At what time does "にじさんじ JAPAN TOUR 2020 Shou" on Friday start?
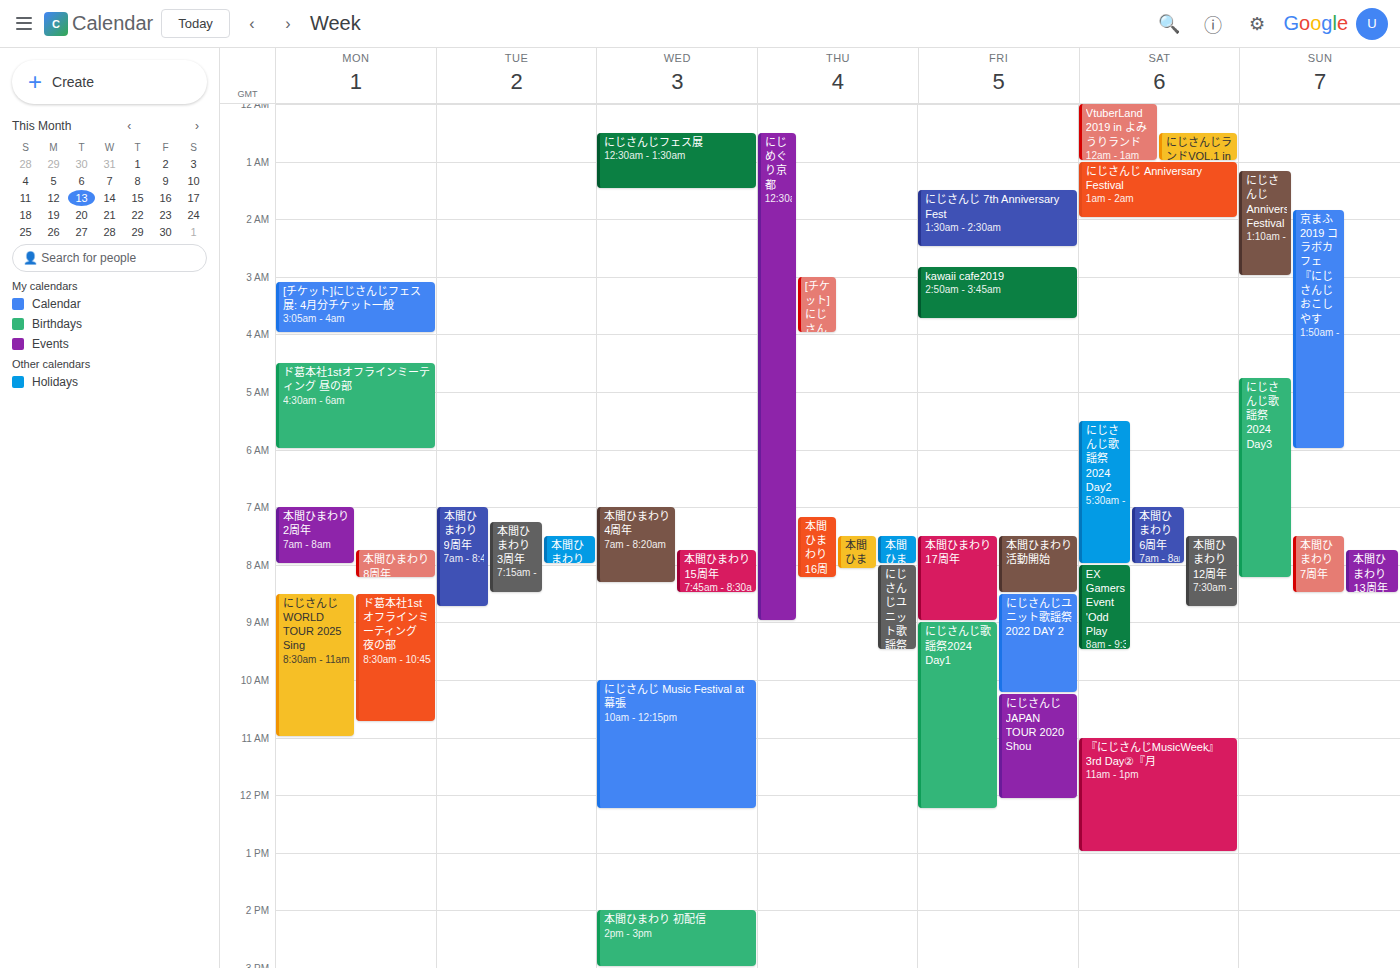
10:15